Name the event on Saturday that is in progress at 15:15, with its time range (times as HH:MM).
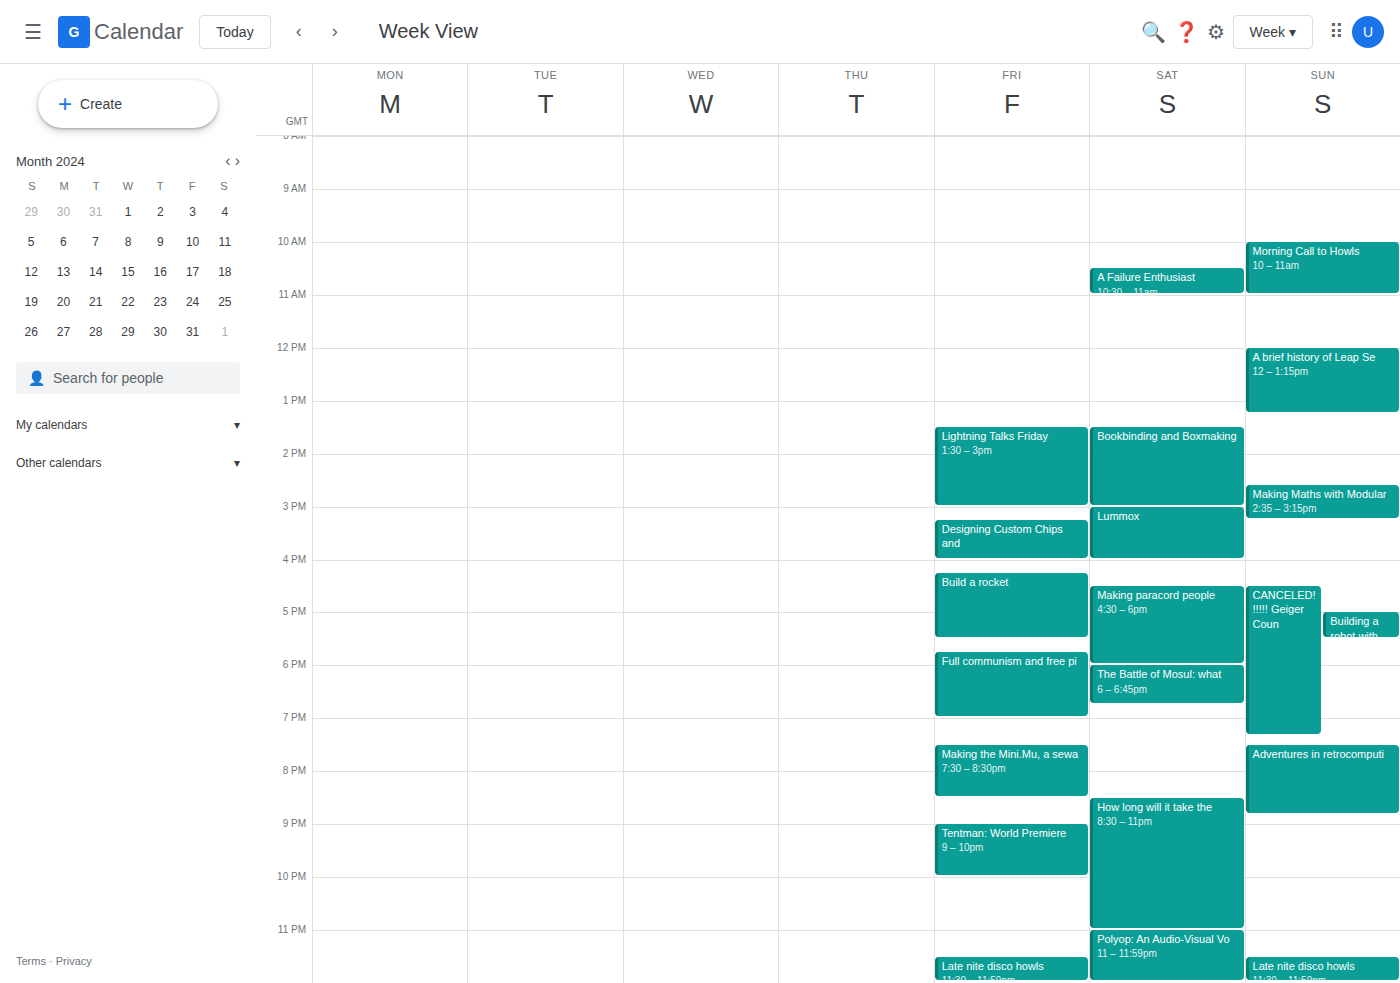
"Lummox", 15:00 to 16:00